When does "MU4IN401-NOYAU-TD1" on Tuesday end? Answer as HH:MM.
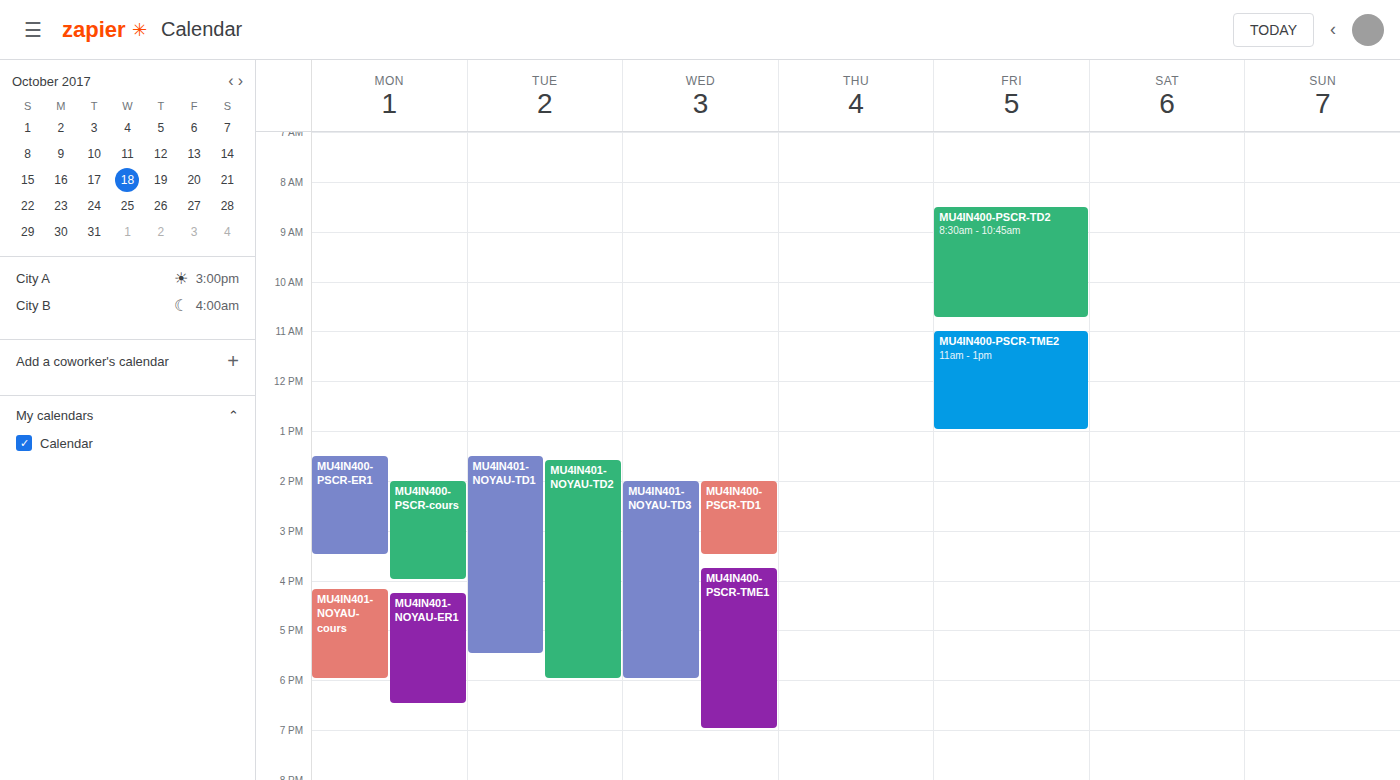
17:30